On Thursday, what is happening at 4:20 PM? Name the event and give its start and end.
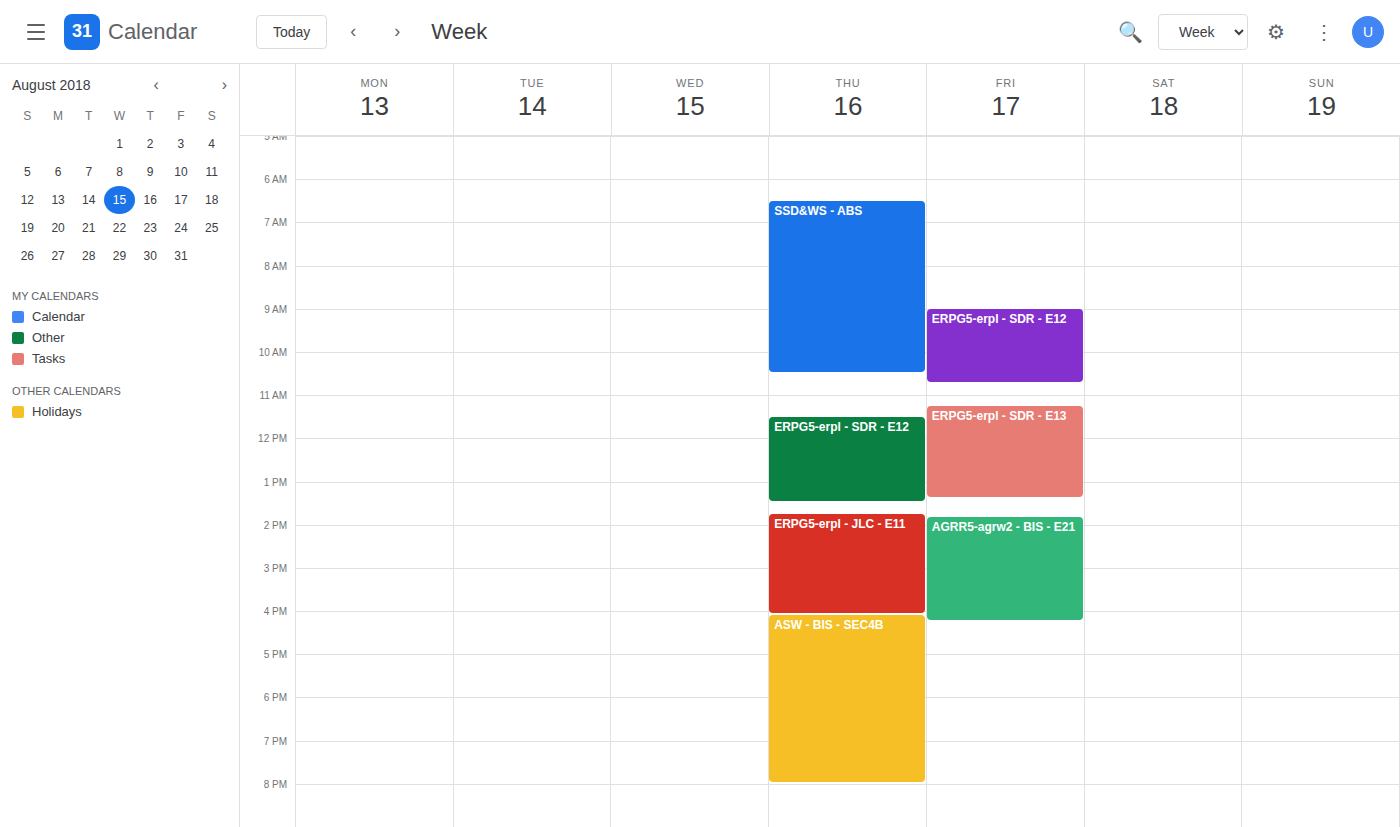
"ASW - BIS - SEC4B", 4:05 PM to 8:00 PM